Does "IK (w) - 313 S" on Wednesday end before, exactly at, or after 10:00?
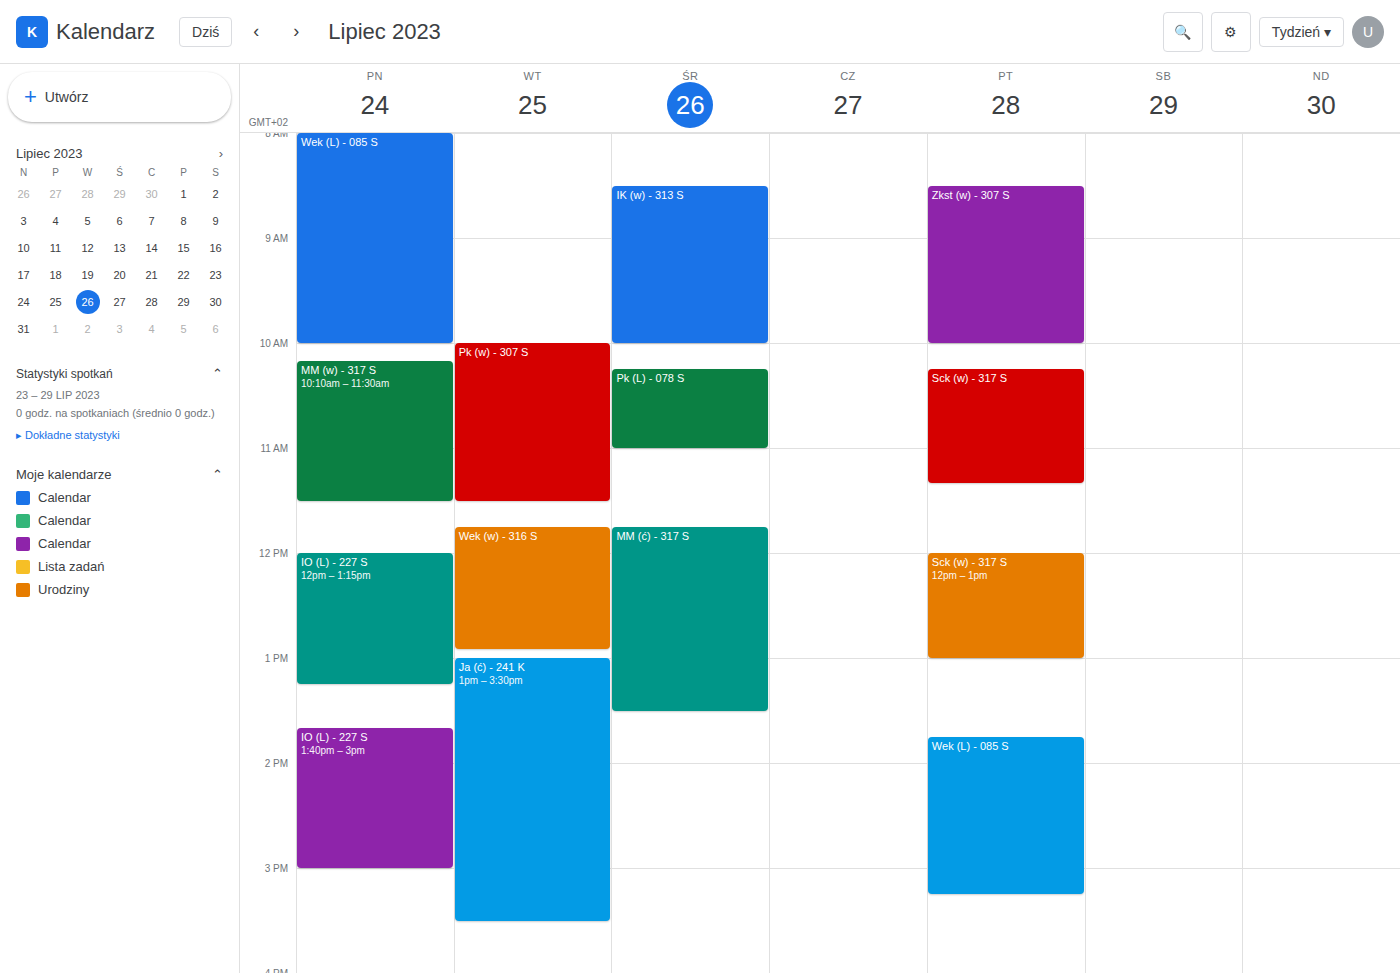
10:00 -- exactly at 10:00, on the 10:00 line.